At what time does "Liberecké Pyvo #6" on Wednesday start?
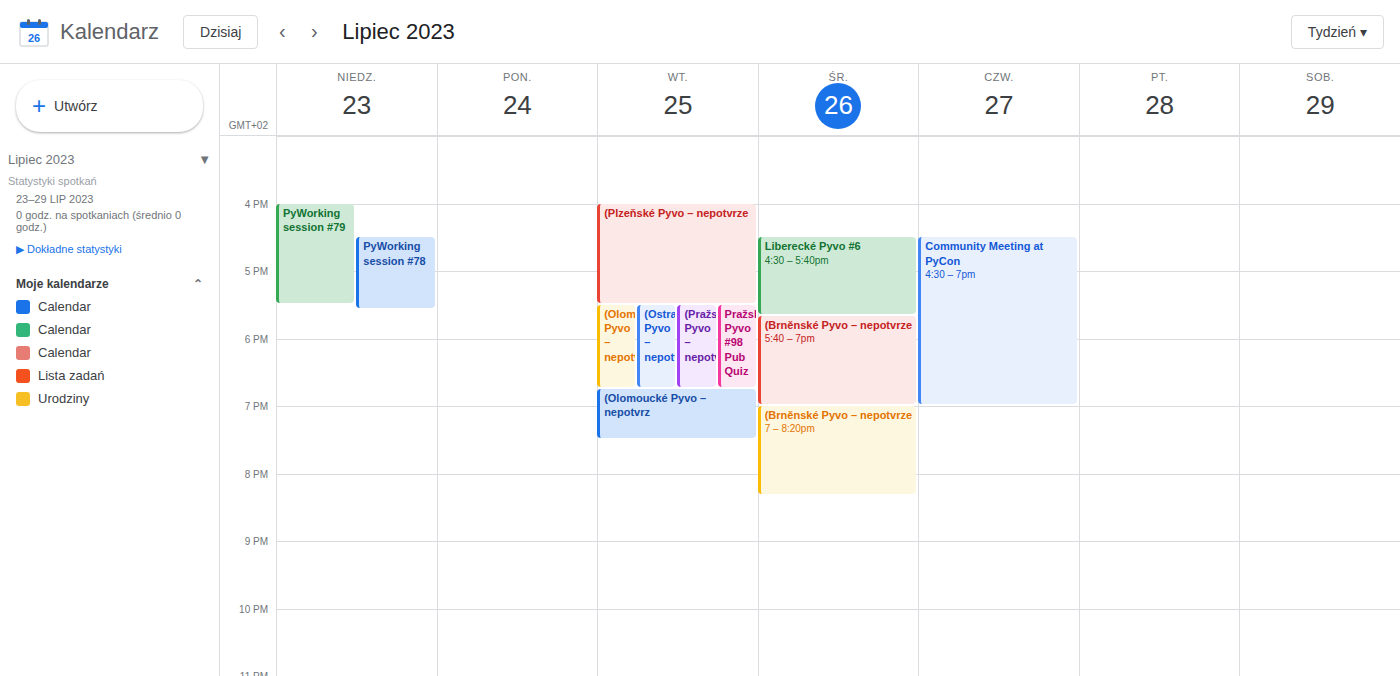
4:30 PM